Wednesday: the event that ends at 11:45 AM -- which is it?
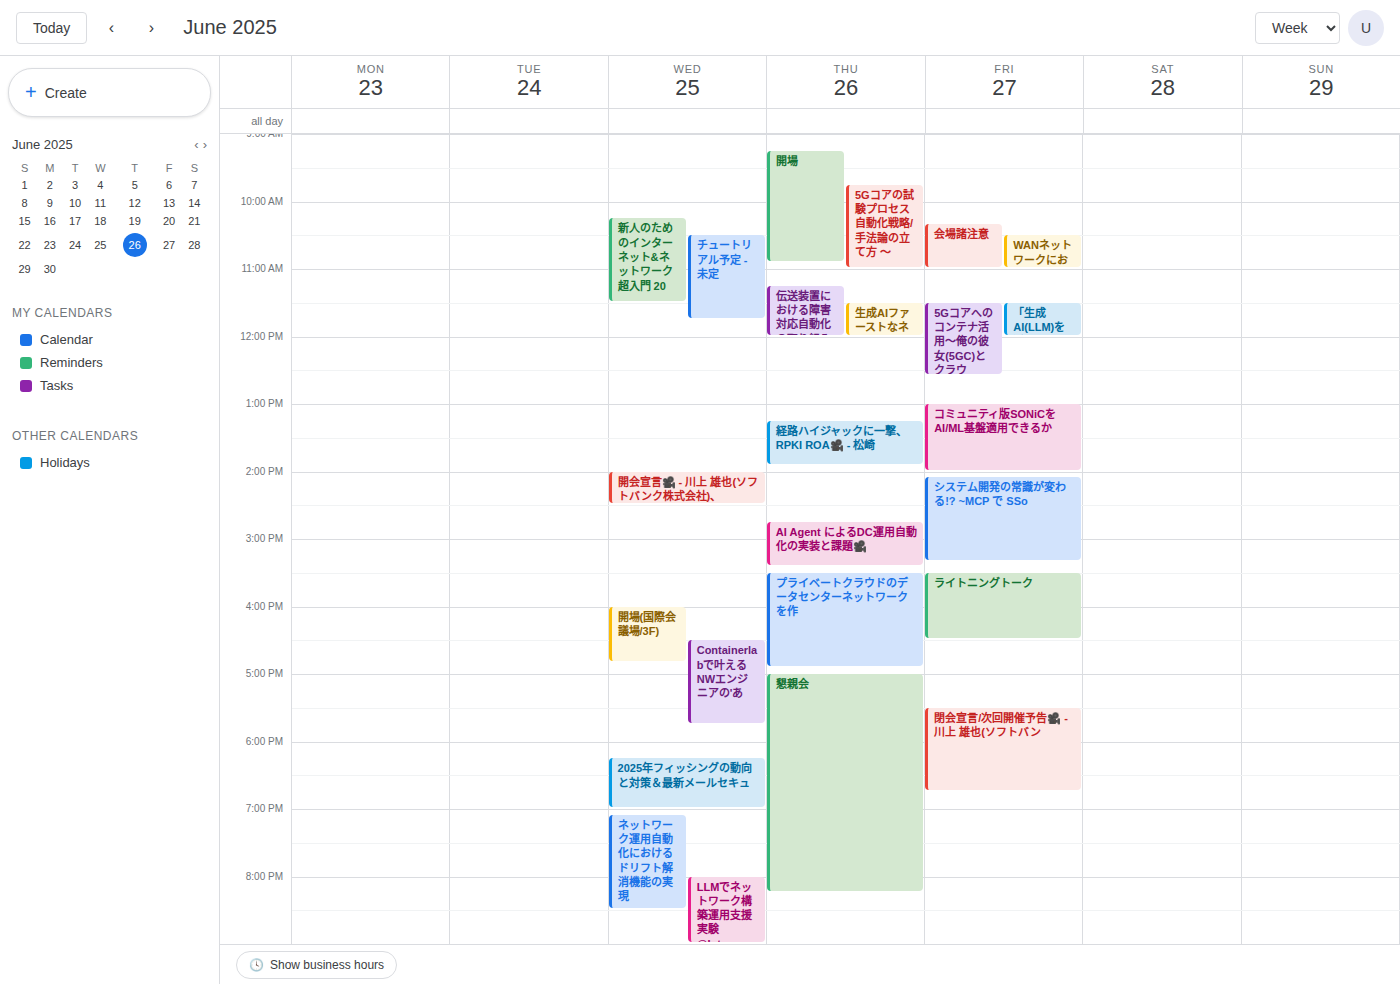
"チュートリアル予定 - 未定"